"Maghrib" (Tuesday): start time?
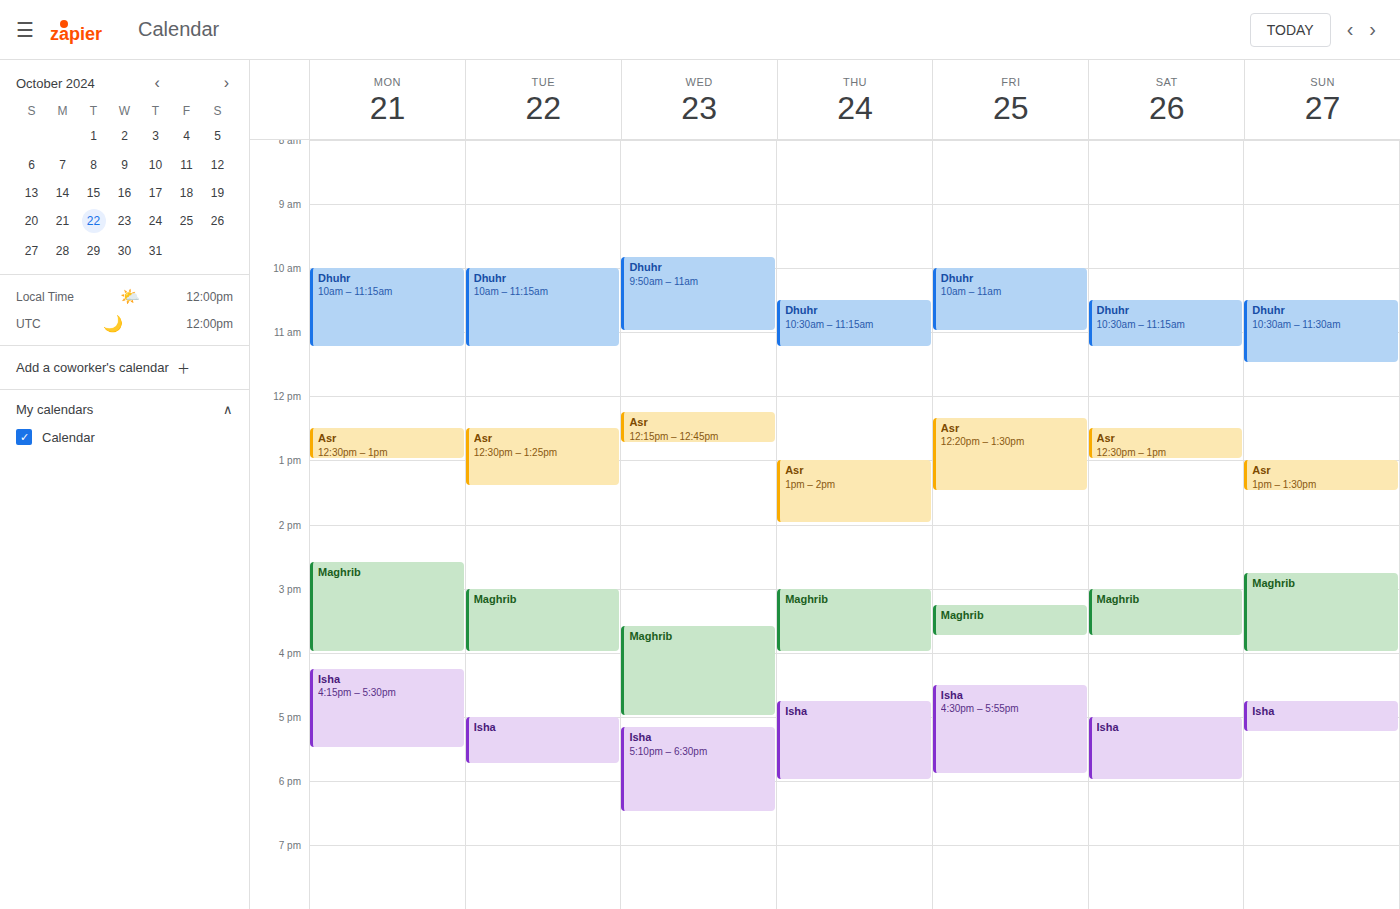
15:00